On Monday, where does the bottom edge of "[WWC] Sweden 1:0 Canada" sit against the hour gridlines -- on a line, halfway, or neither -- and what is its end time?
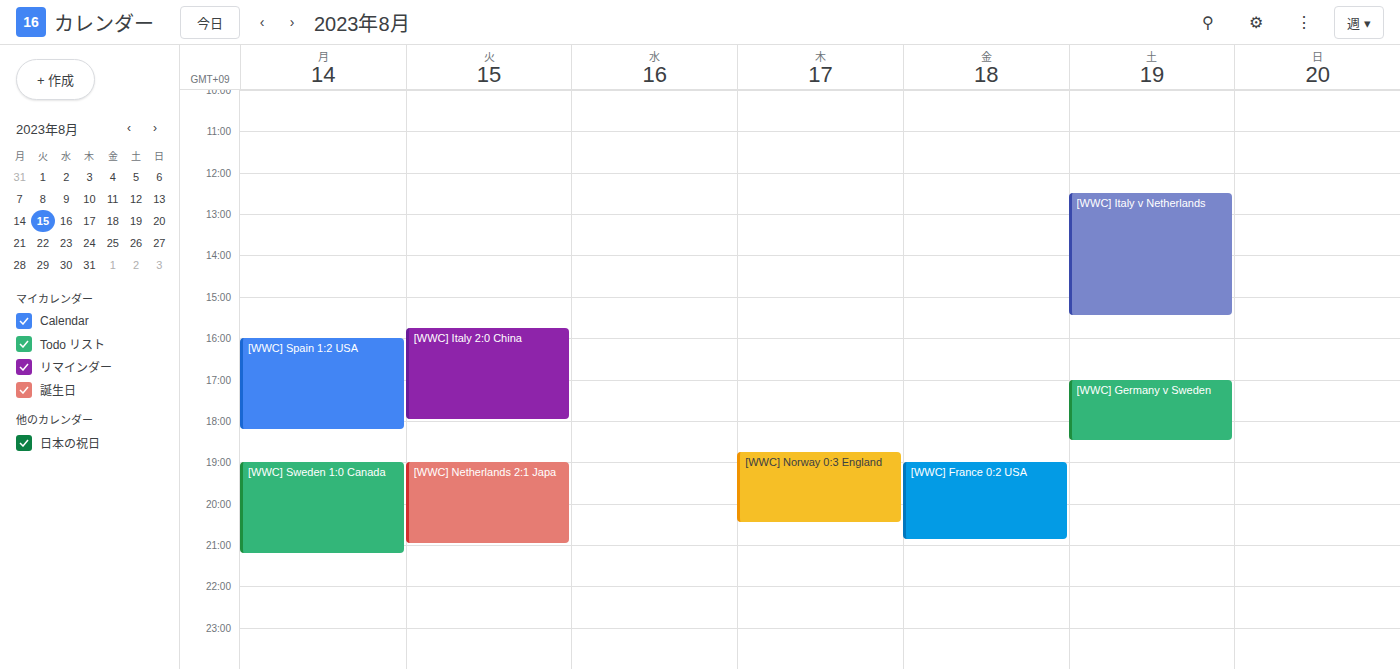
21:15 -- neither: a quarter of the way from the 21:00 line to the 22:00 line.